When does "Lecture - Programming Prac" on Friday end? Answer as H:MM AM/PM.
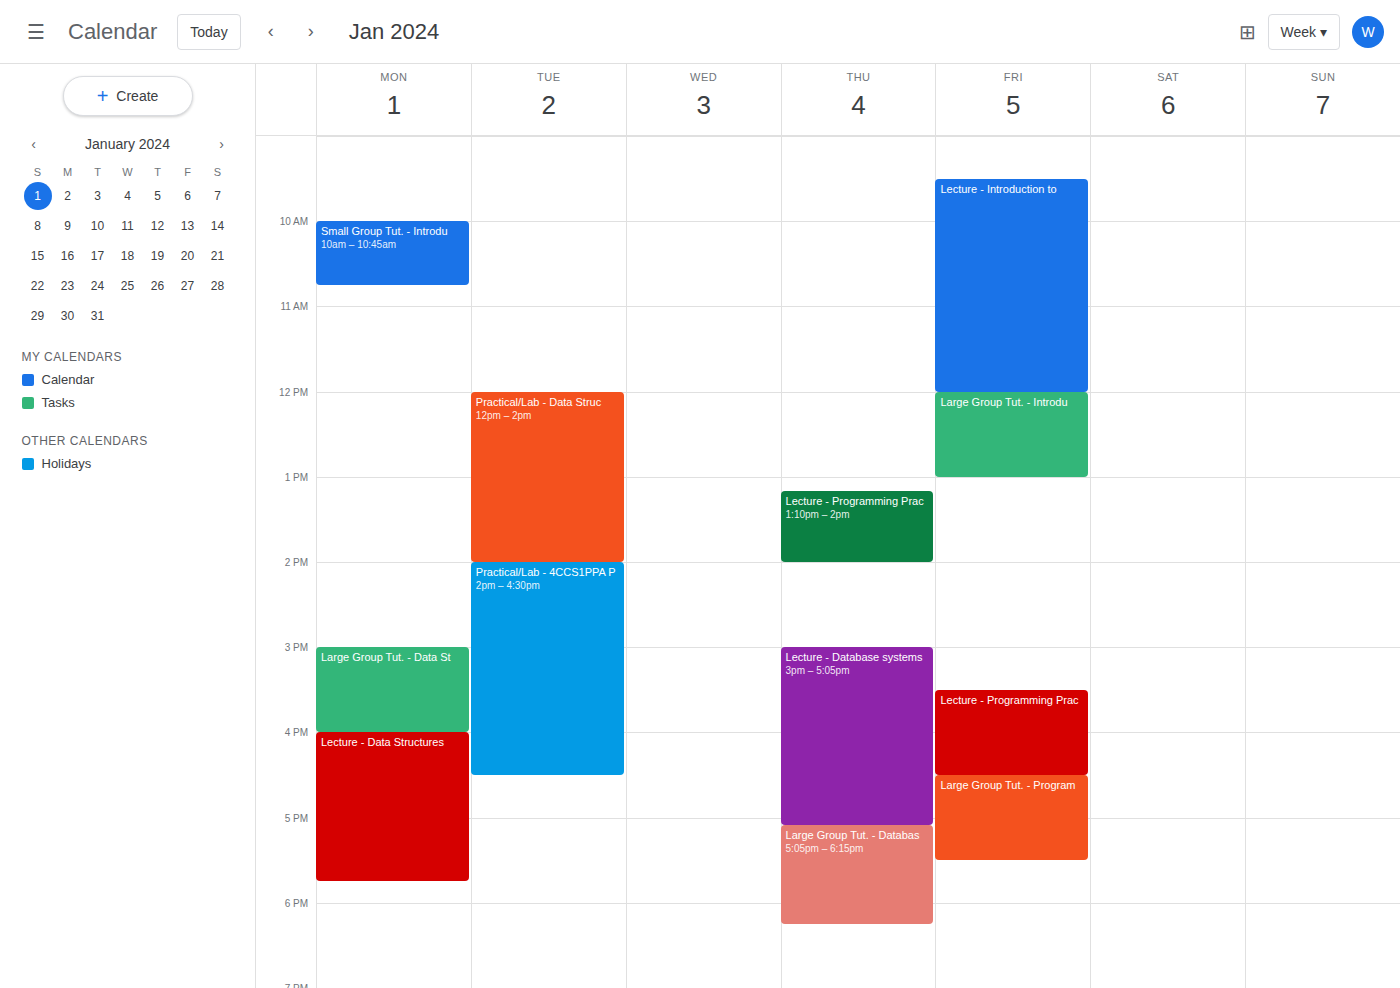
4:30 PM